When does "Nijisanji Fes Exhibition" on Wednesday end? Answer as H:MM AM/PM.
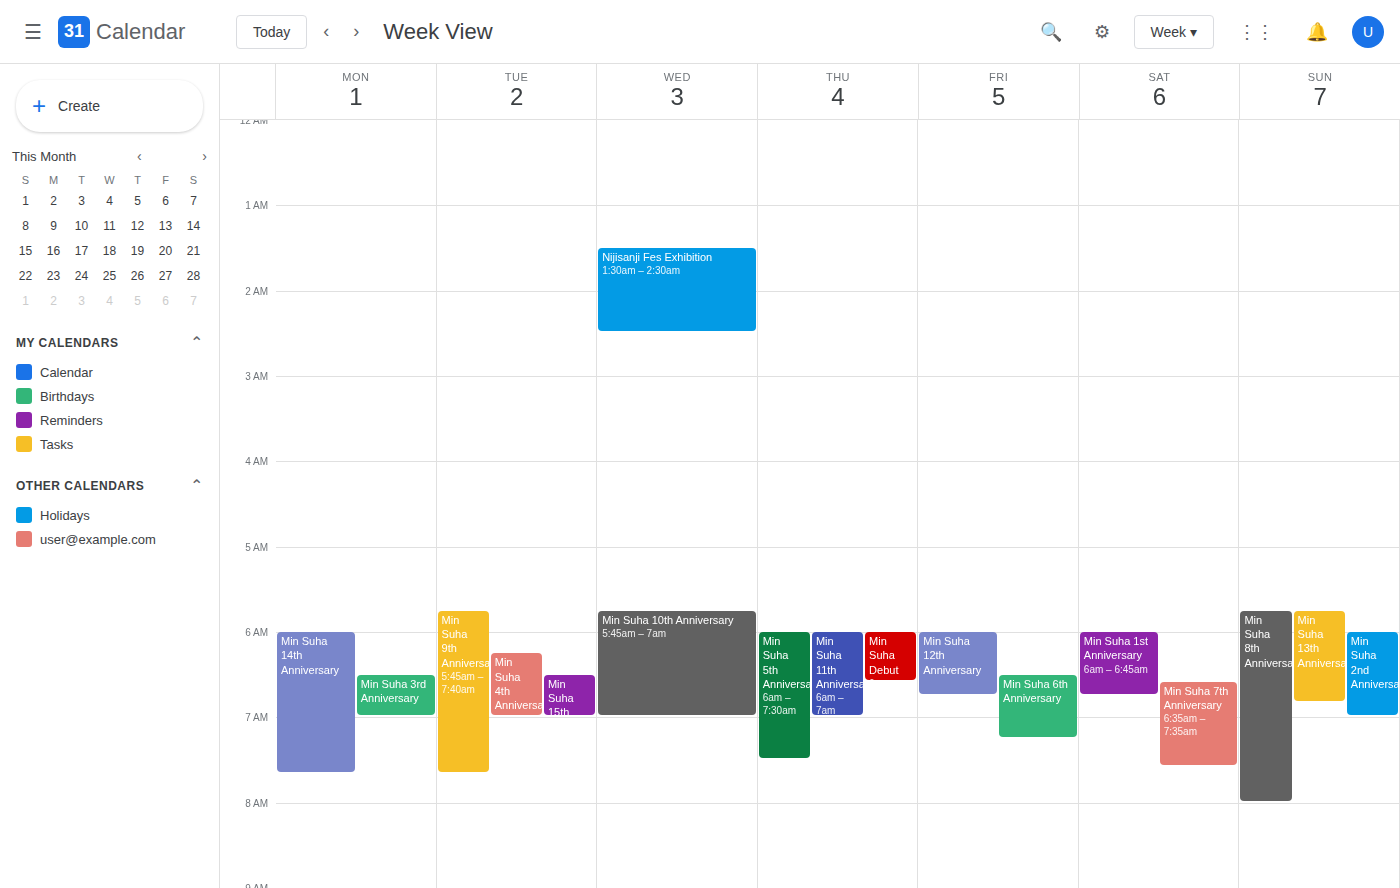
2:30 AM